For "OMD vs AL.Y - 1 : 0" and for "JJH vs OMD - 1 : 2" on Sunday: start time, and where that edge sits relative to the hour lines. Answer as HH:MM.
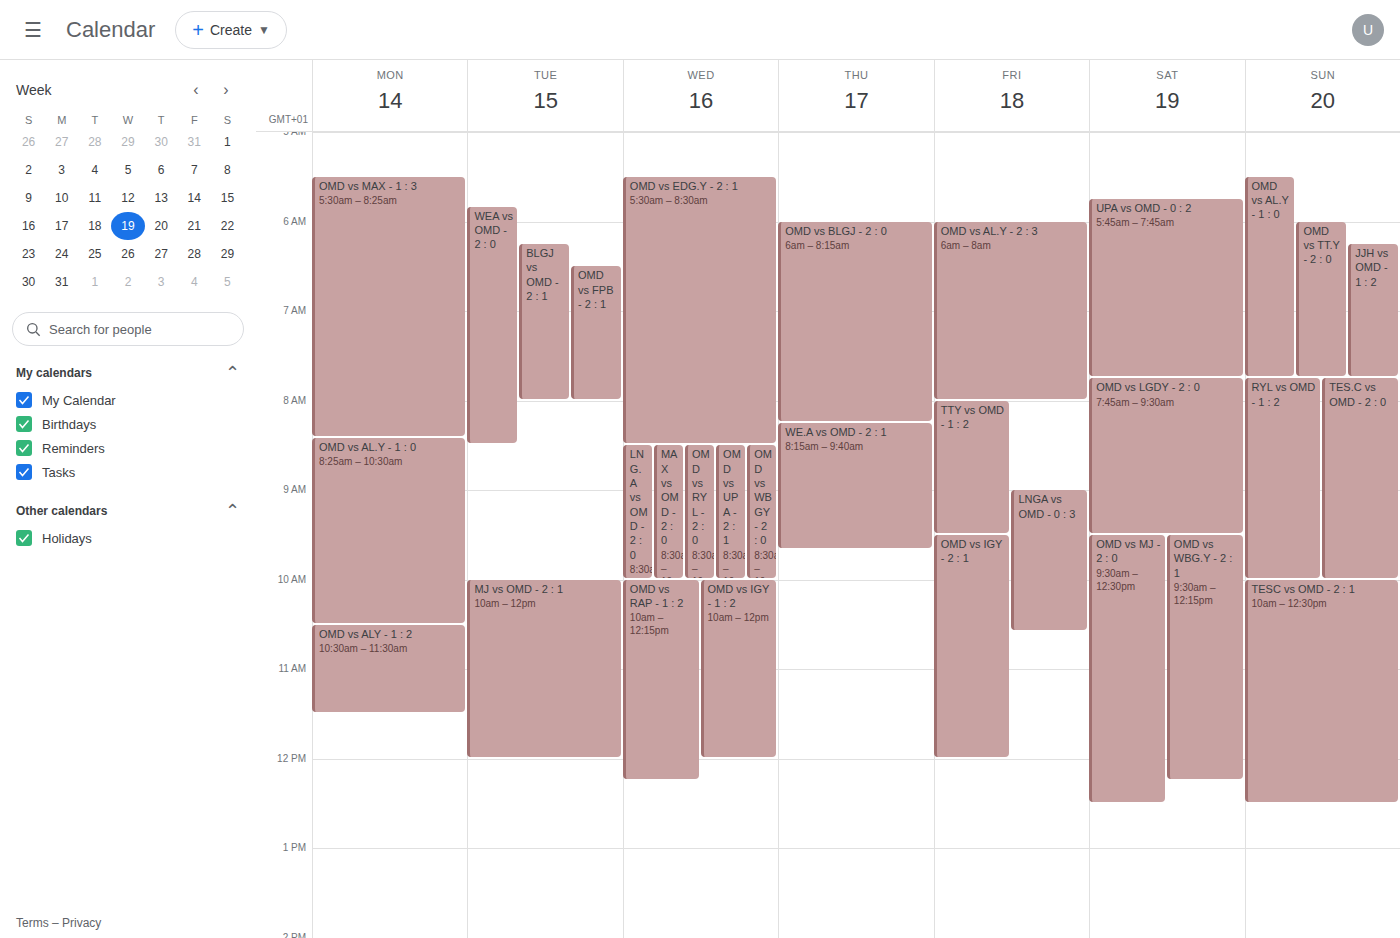
"OMD vs AL.Y - 1 : 0": 05:30, halfway between the 05:00 and 06:00 lines. "JJH vs OMD - 1 : 2": 06:15, neither: a quarter of the way from the 06:00 line to the 07:00 line.